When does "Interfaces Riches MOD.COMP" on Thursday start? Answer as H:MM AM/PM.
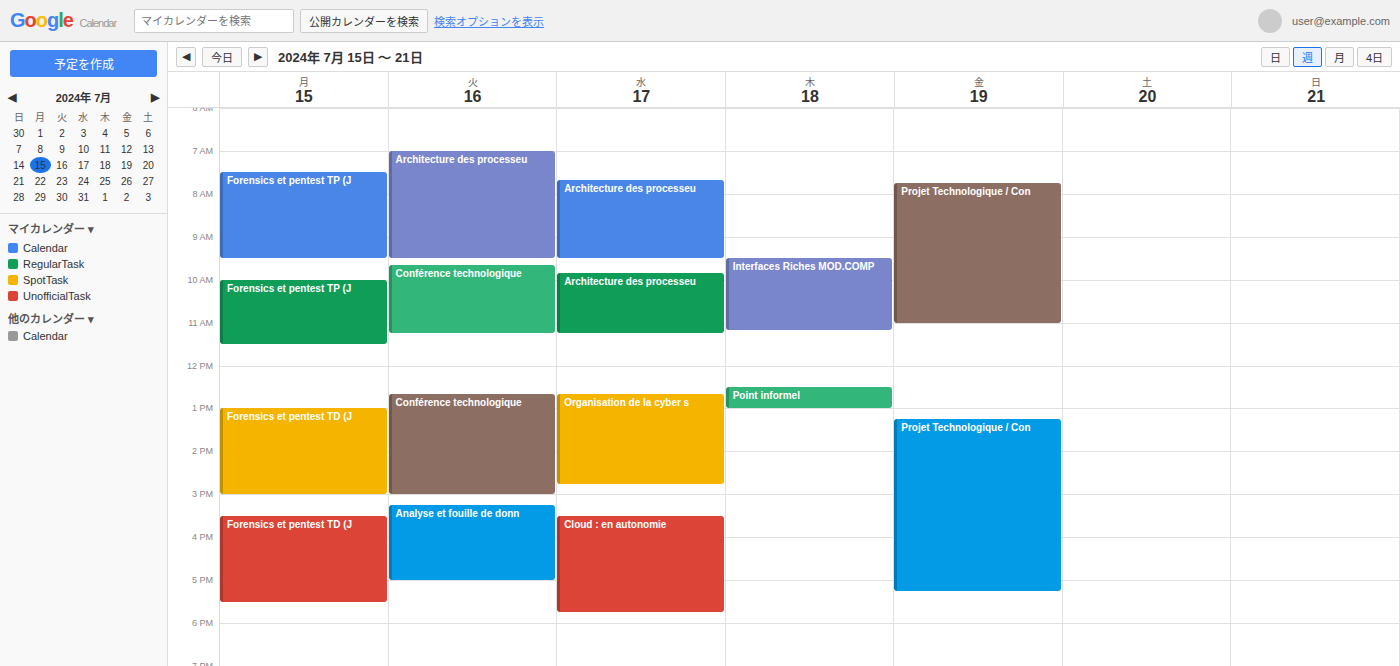
9:30 AM